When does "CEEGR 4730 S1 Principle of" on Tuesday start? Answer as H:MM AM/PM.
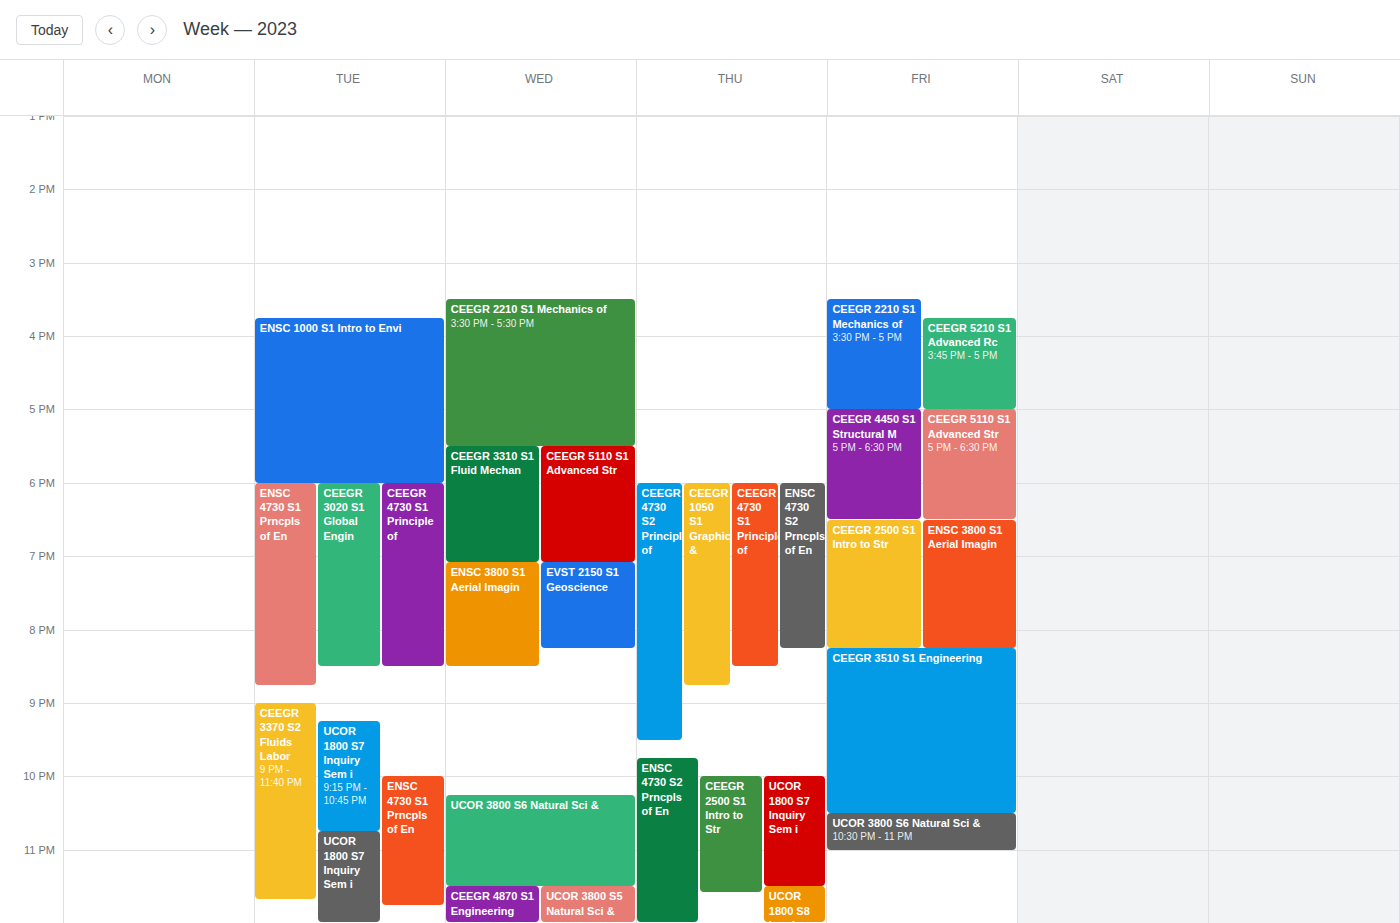
6:00 PM